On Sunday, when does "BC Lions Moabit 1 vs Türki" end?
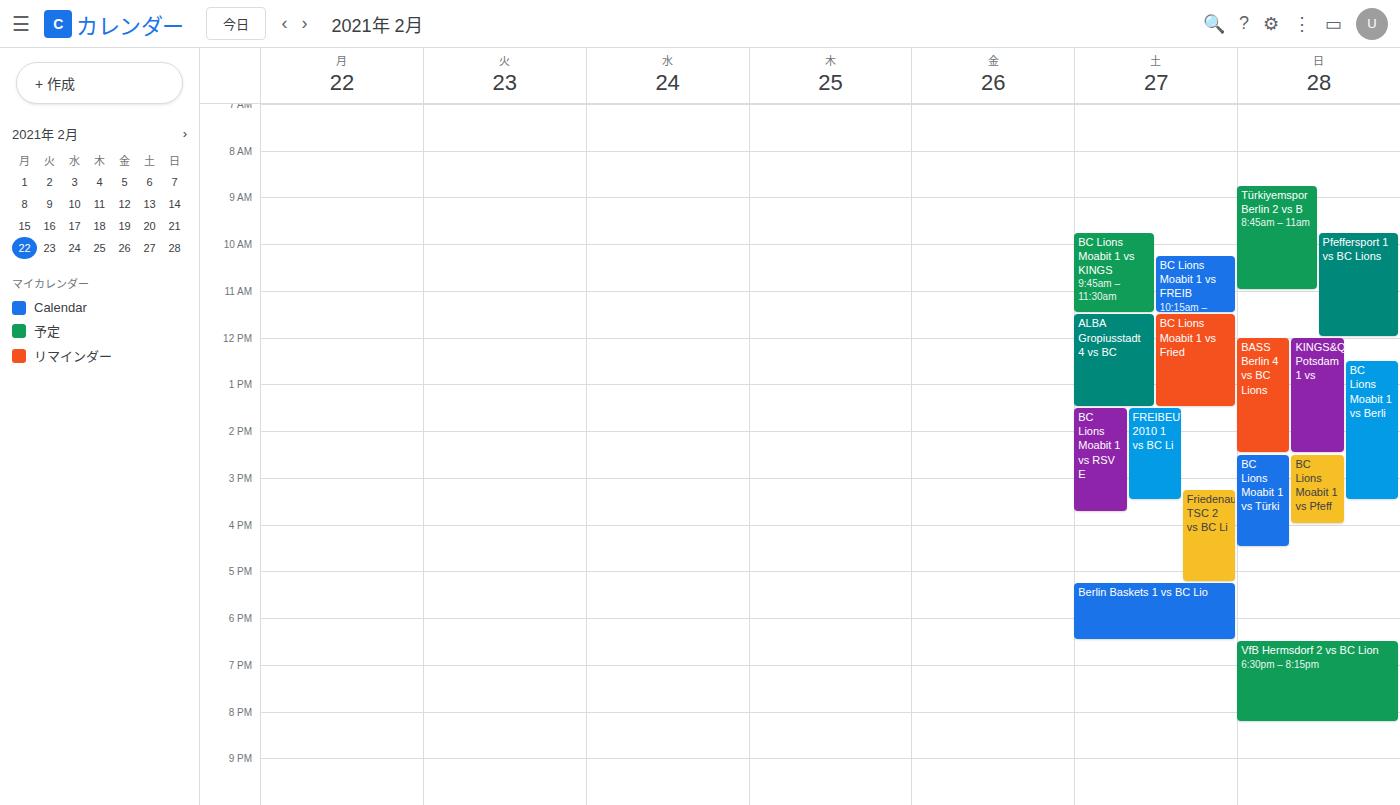
4:30 PM